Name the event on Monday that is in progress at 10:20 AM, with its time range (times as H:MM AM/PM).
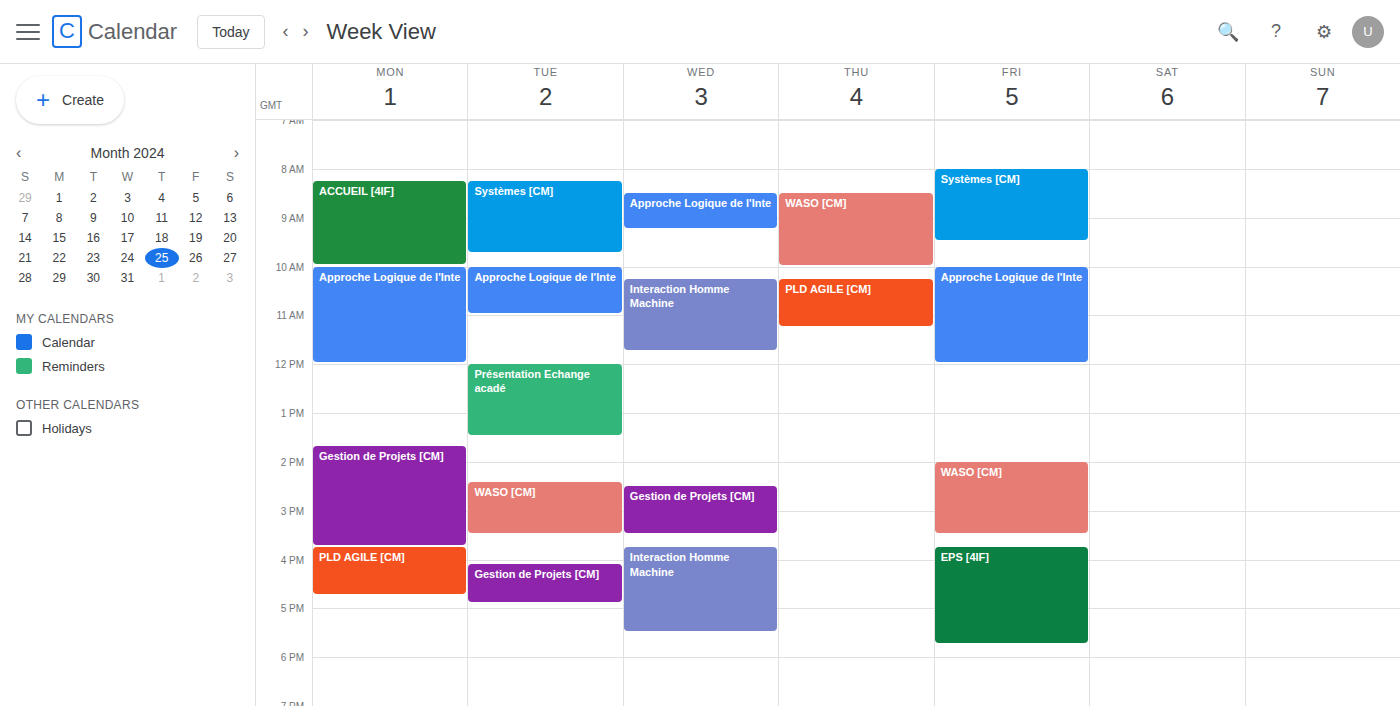
"Approche Logique de l'Inte", 10:00 AM to 12:00 PM